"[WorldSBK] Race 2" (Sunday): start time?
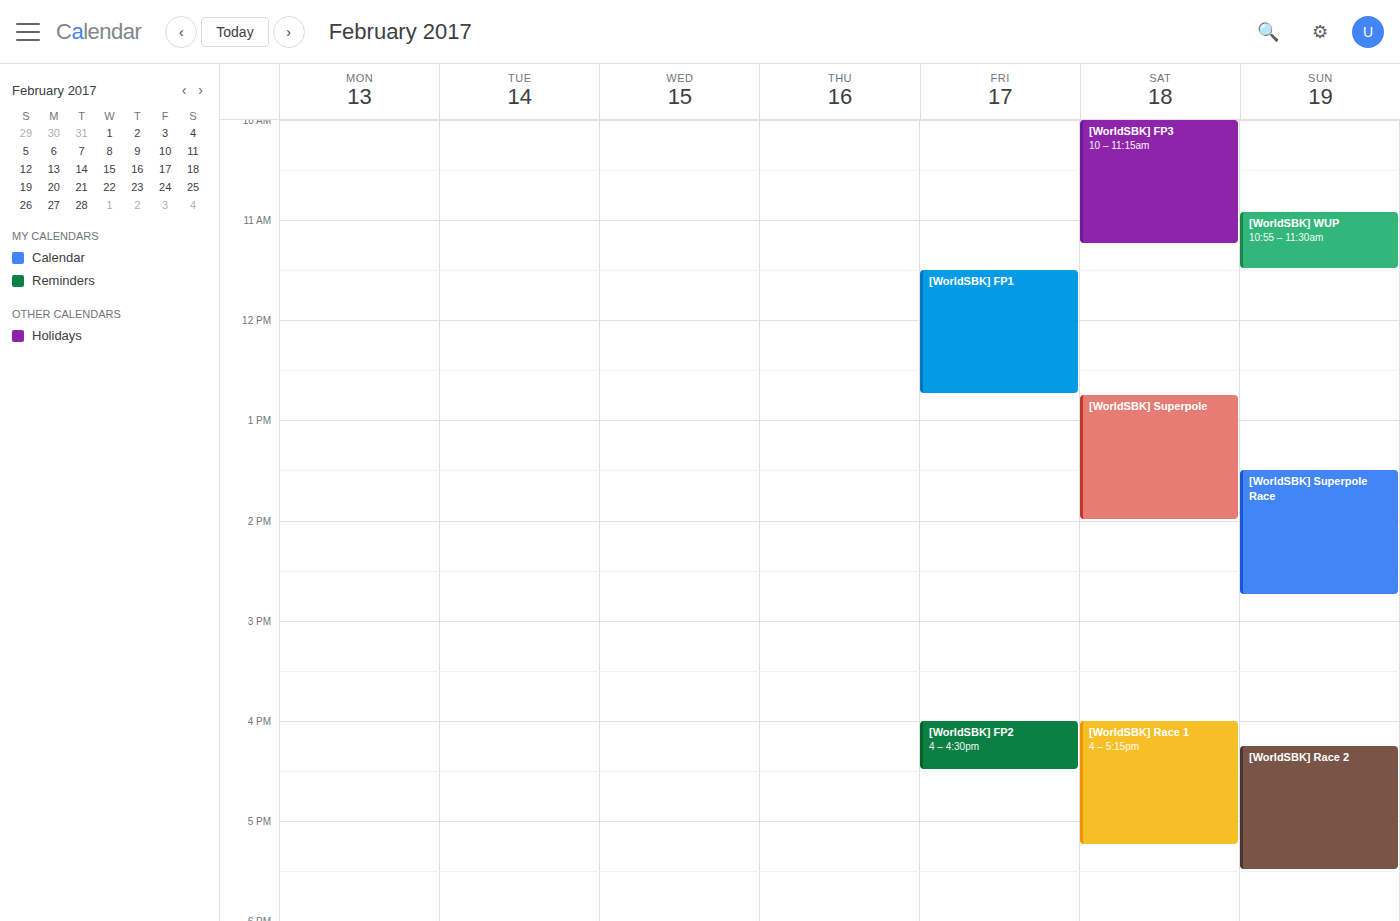
4:15 PM